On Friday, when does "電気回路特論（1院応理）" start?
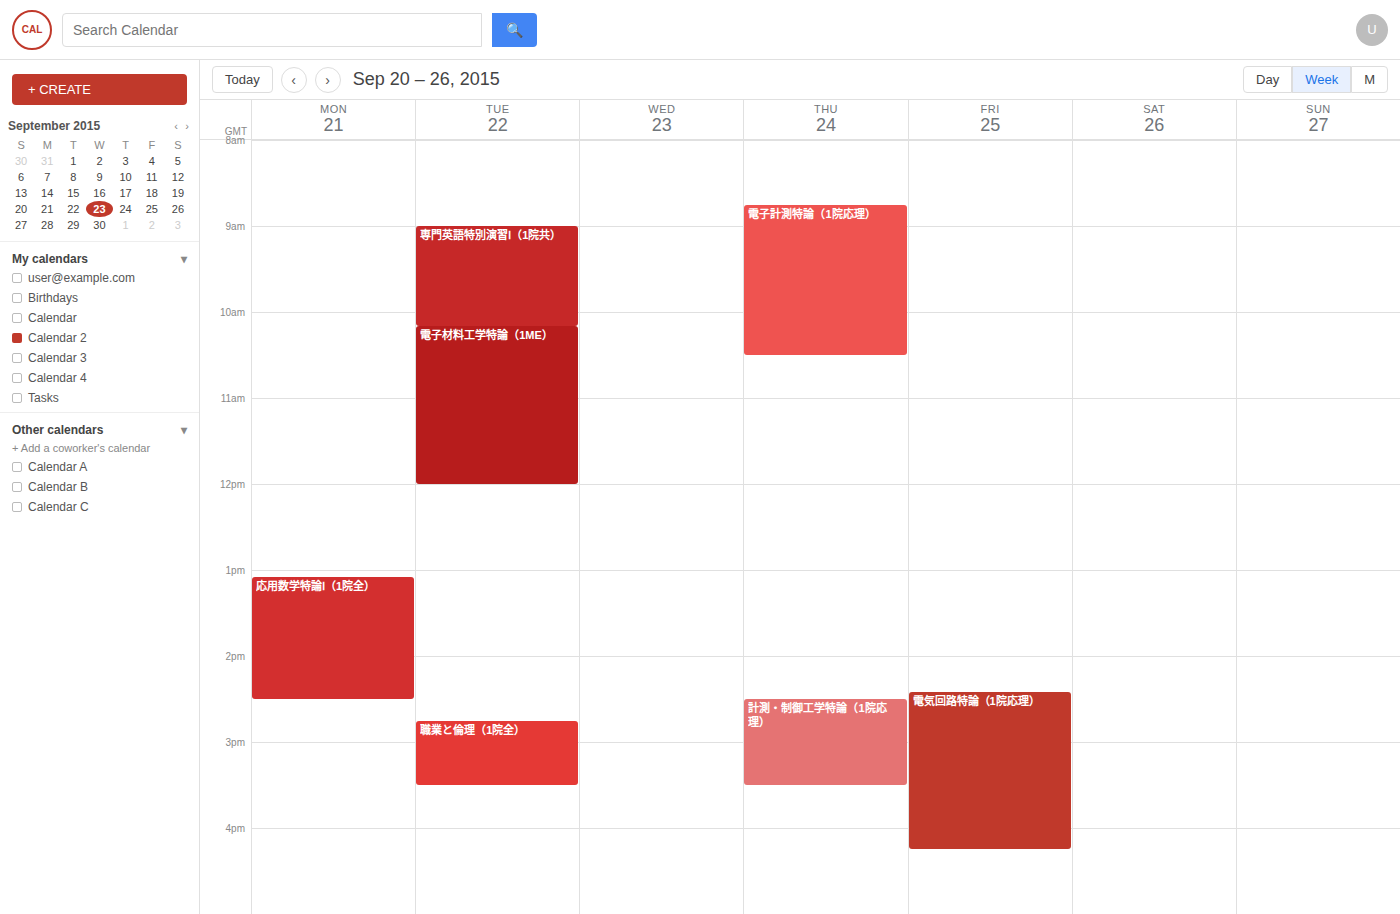
2:25 PM